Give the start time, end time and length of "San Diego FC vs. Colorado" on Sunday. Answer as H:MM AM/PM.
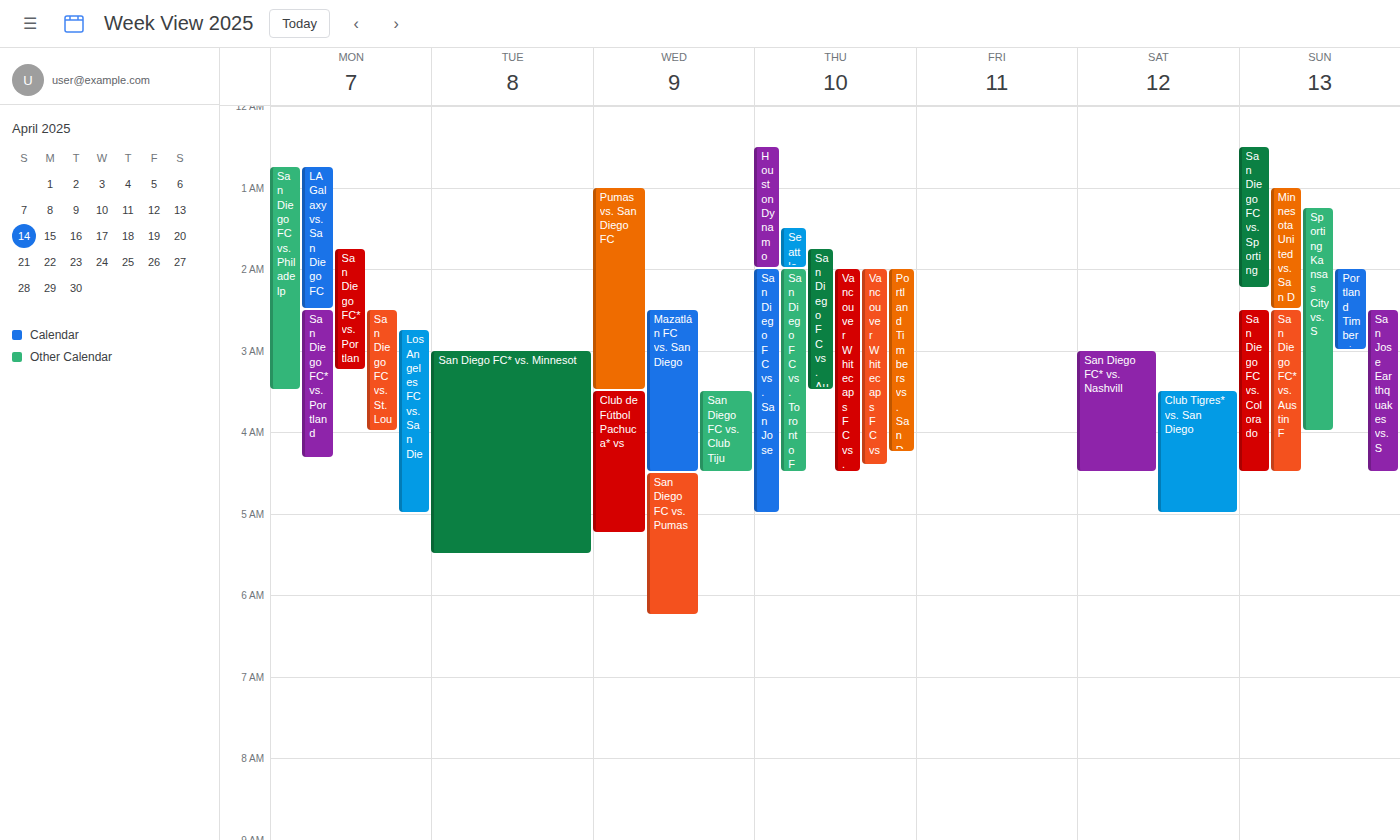
2:30 AM to 4:30 AM, 2 hours